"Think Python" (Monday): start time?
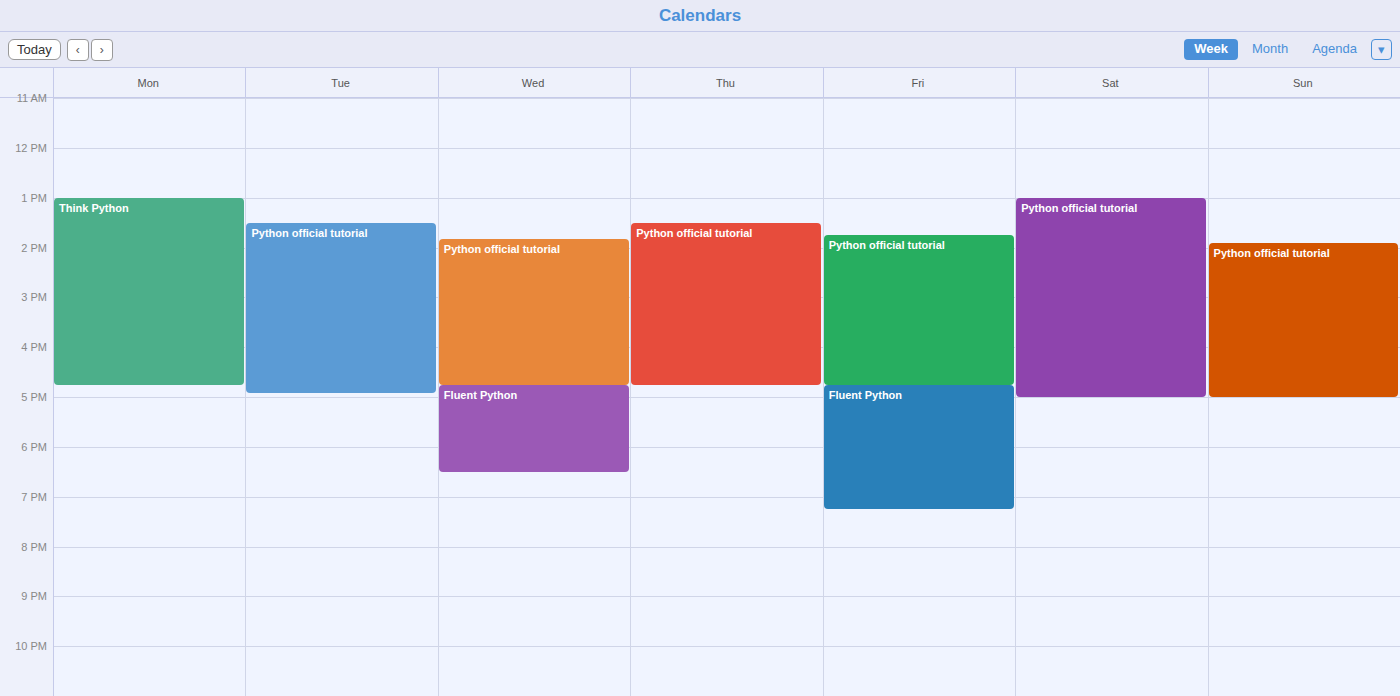
13:00